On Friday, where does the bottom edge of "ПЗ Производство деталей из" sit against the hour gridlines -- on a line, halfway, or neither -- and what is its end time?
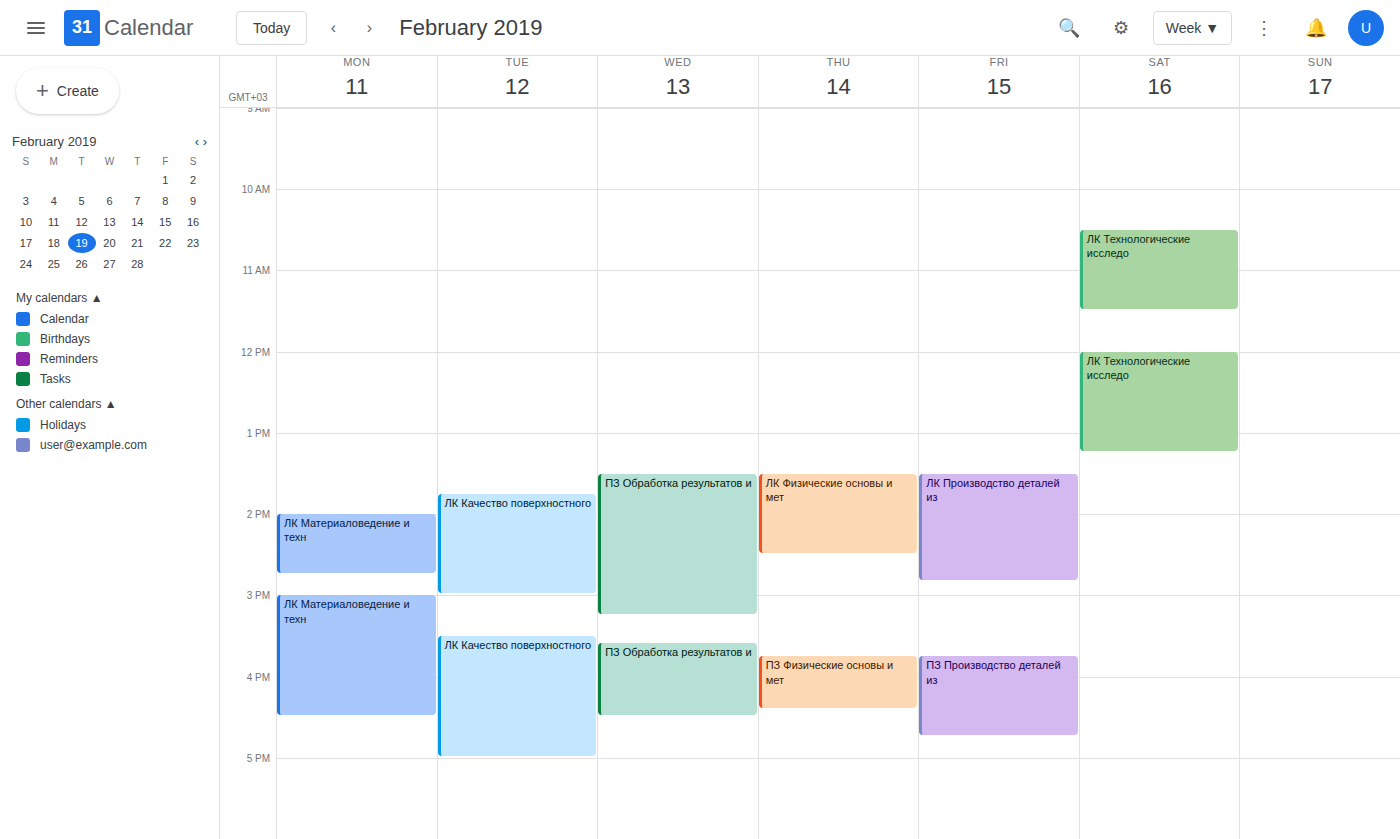
4:45 PM -- neither: three quarters of the way from the 4 PM line to the 5 PM line.